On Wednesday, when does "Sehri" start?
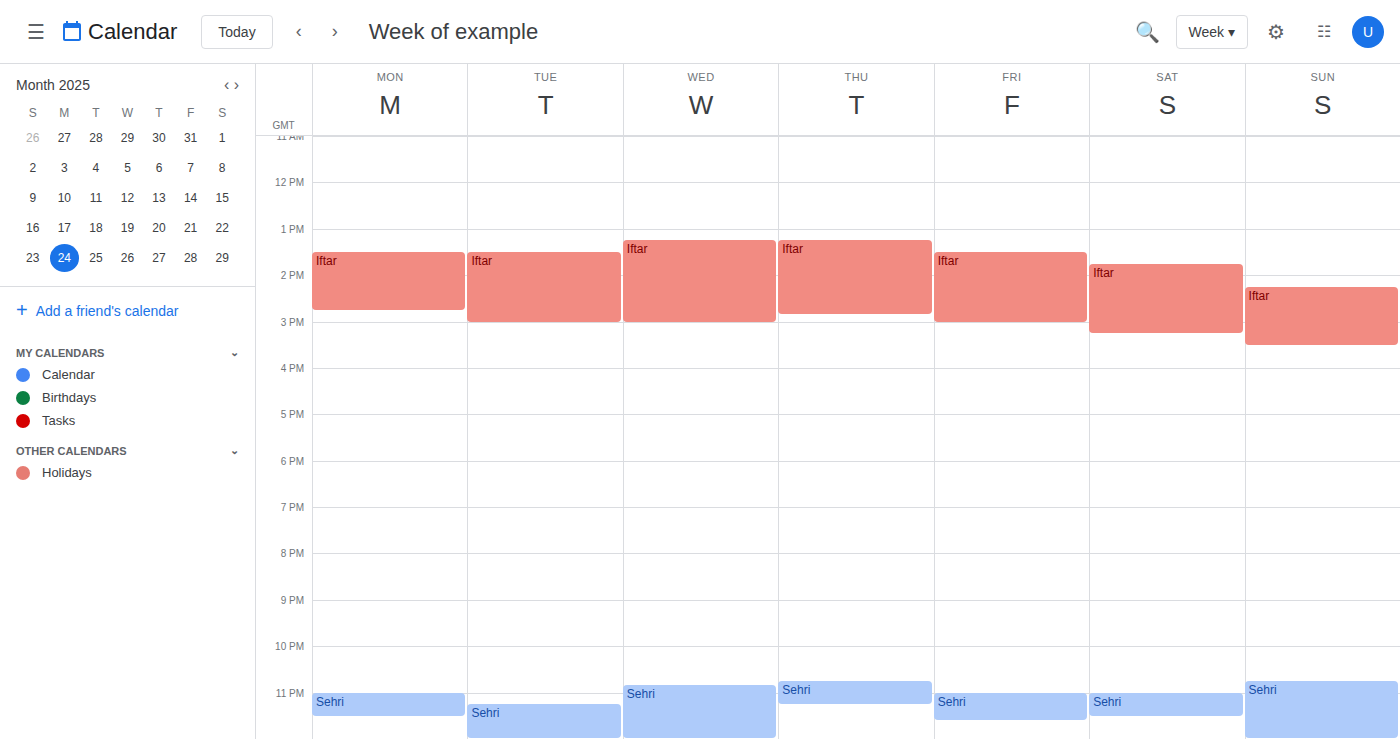
10:50 PM